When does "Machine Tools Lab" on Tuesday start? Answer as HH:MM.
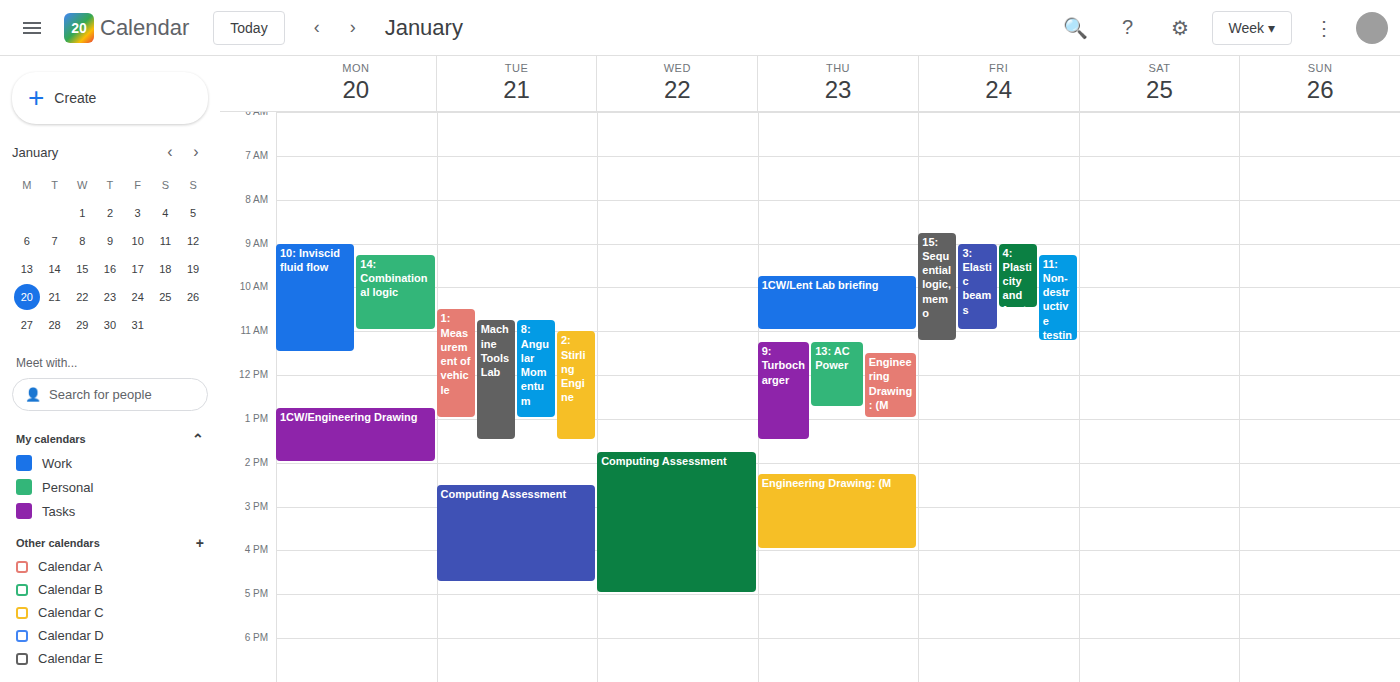
10:45